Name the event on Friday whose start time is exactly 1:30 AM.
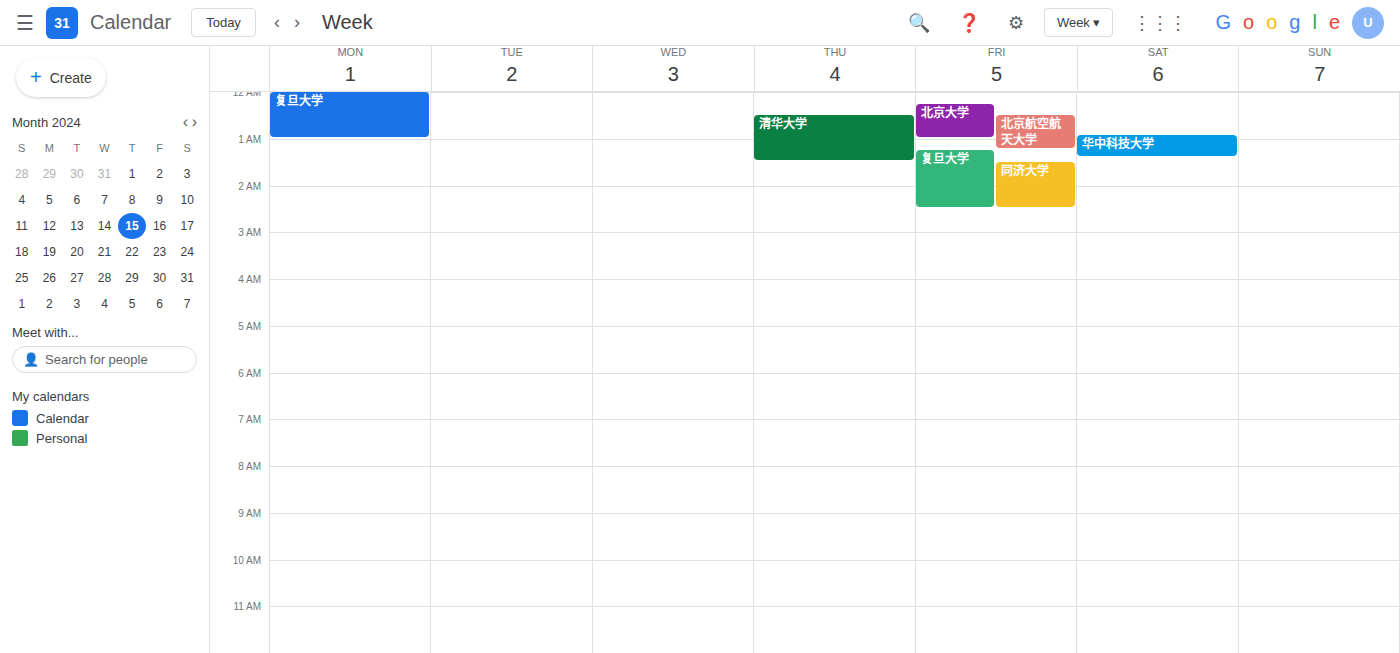
"同济大学"